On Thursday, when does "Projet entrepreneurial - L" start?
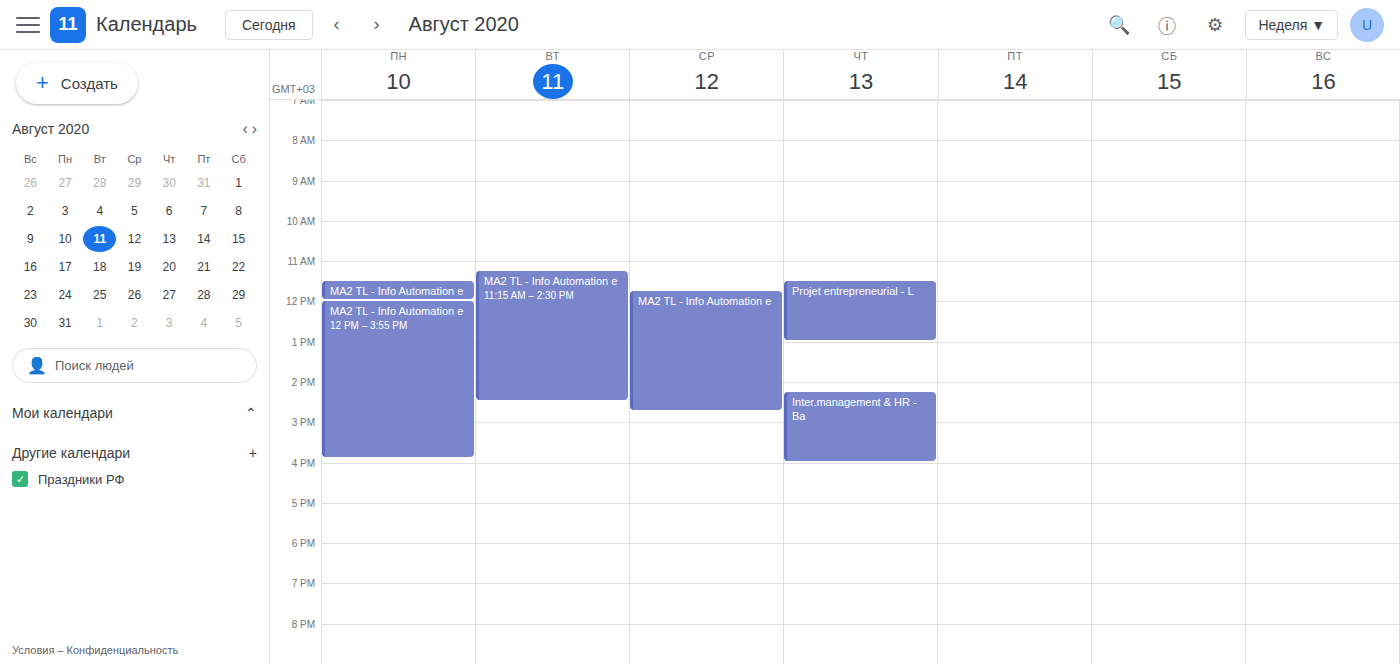
11:30 AM